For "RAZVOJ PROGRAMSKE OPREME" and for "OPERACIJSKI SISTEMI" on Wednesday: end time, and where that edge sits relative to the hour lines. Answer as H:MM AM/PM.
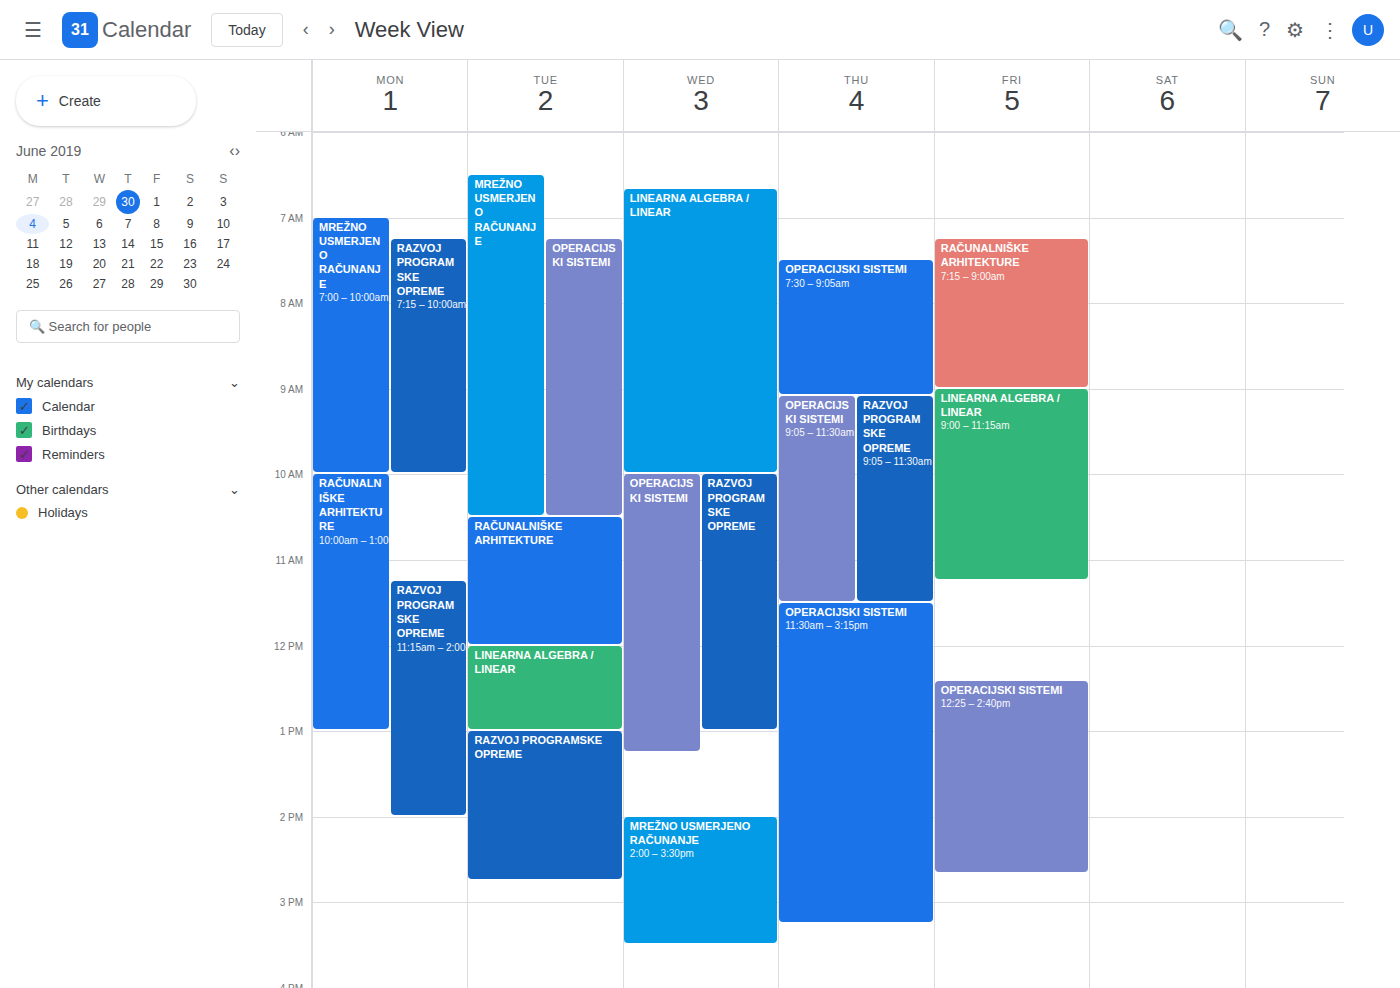
"RAZVOJ PROGRAMSKE OPREME": 1:00 PM, exactly on the 1 PM line. "OPERACIJSKI SISTEMI": 1:15 PM, neither: a quarter of the way from the 1 PM line to the 2 PM line.